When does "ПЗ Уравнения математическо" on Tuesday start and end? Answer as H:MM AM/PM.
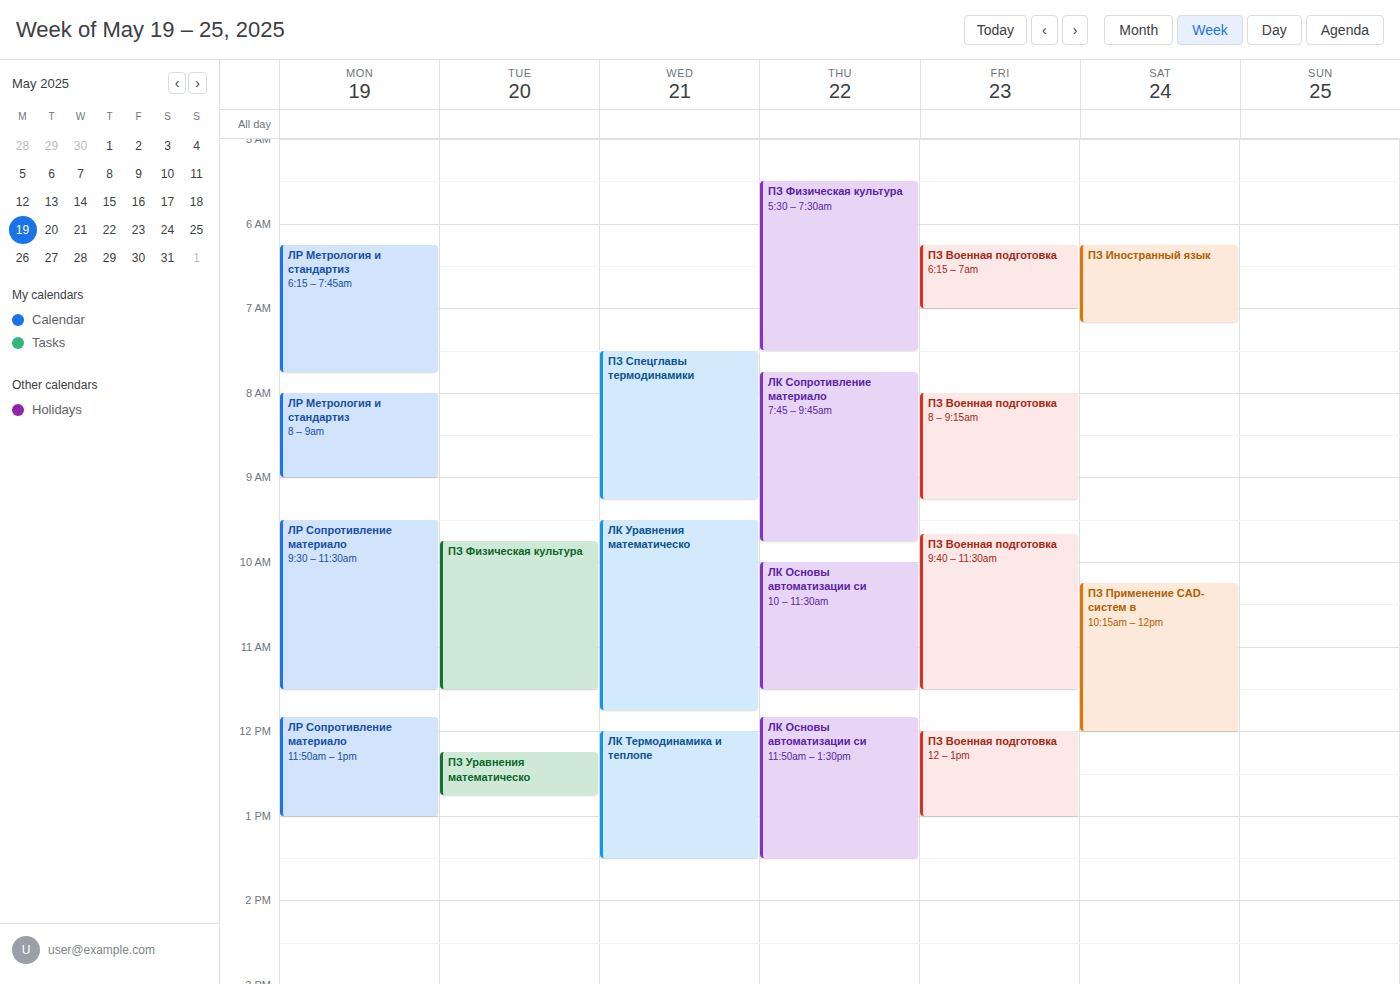
12:15 PM to 12:45 PM